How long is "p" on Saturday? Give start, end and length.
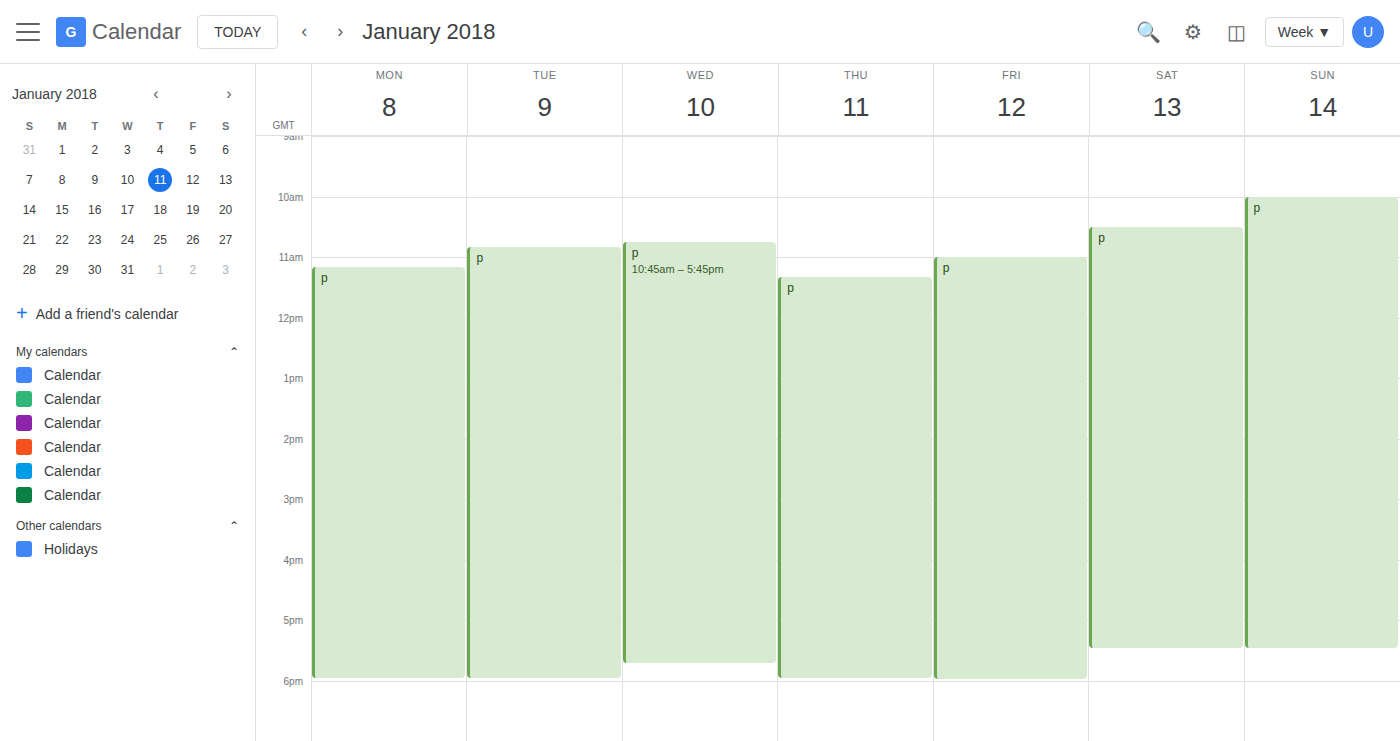
10:30 AM to 5:30 PM, 7 hours